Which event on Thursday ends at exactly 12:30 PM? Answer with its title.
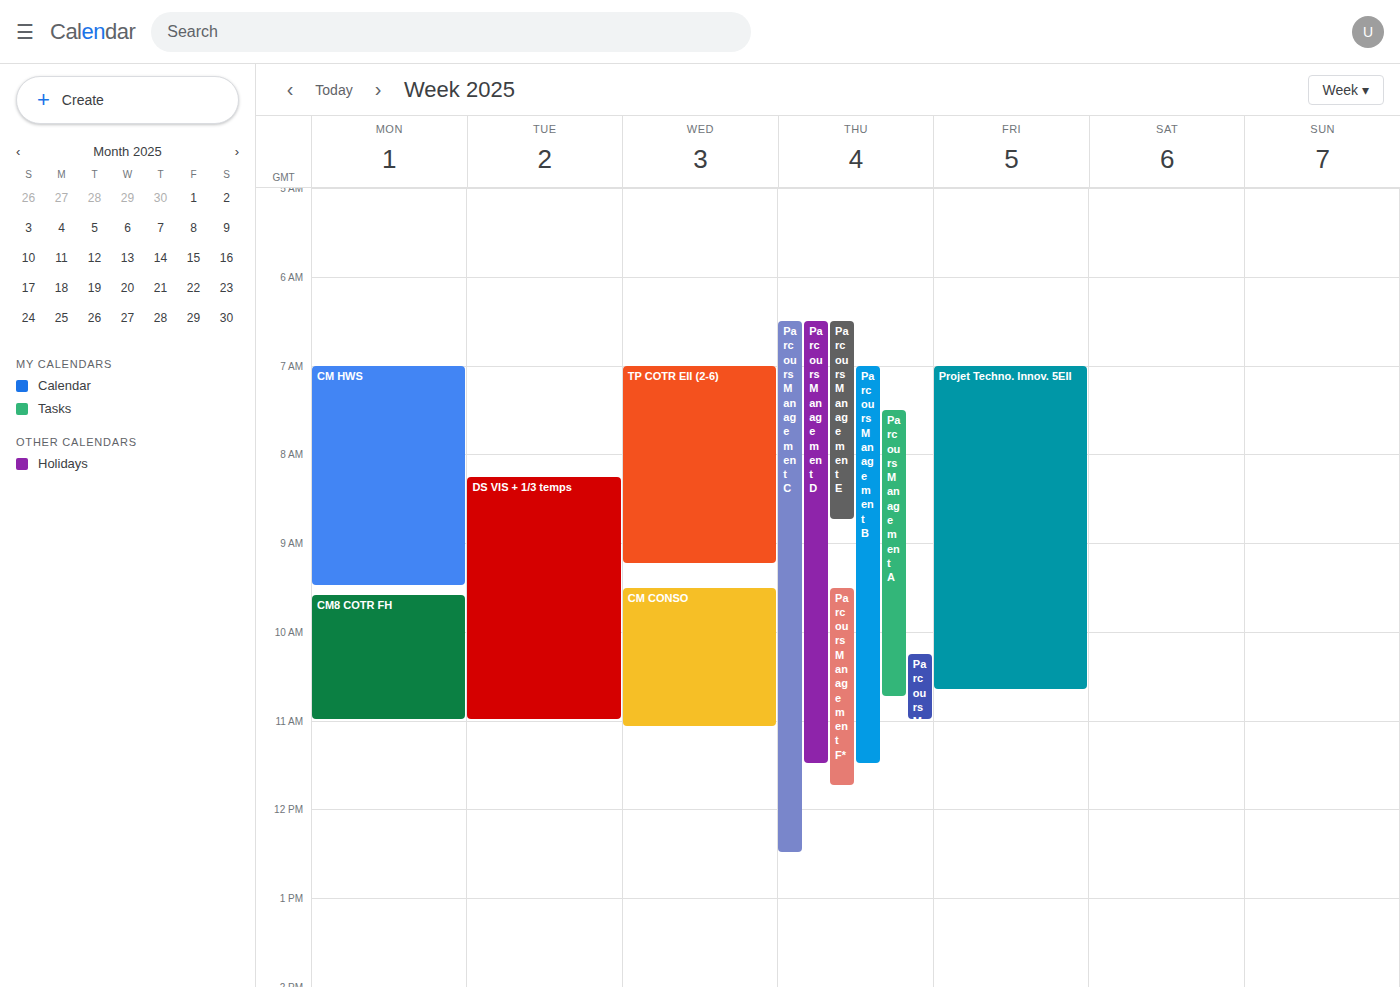
"Parcours Management C"